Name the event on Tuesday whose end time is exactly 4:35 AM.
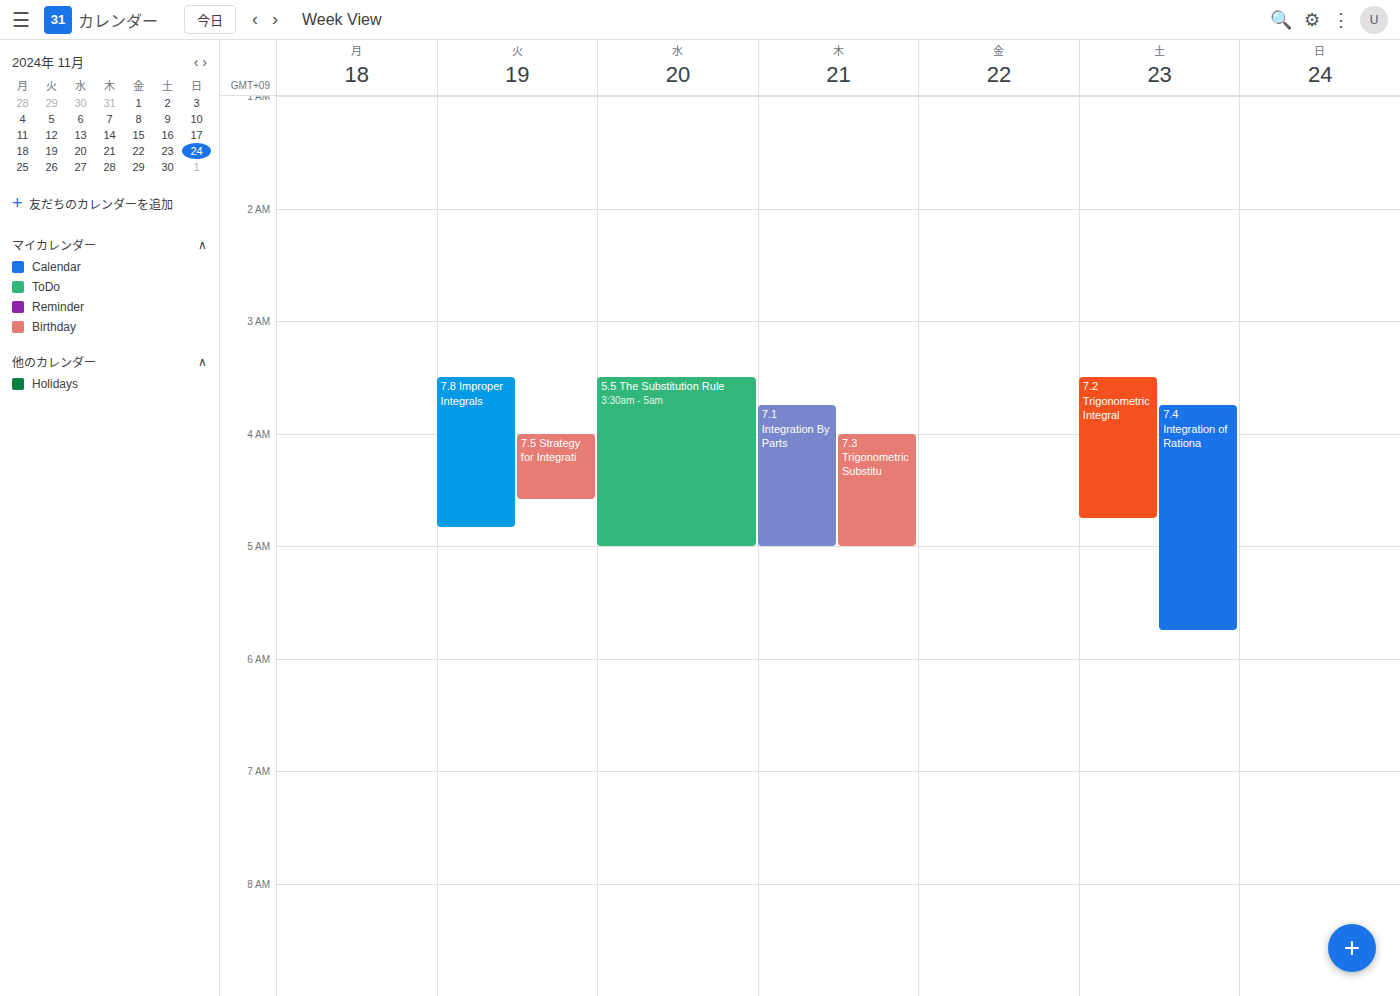
"7.5 Strategy for Integrati"